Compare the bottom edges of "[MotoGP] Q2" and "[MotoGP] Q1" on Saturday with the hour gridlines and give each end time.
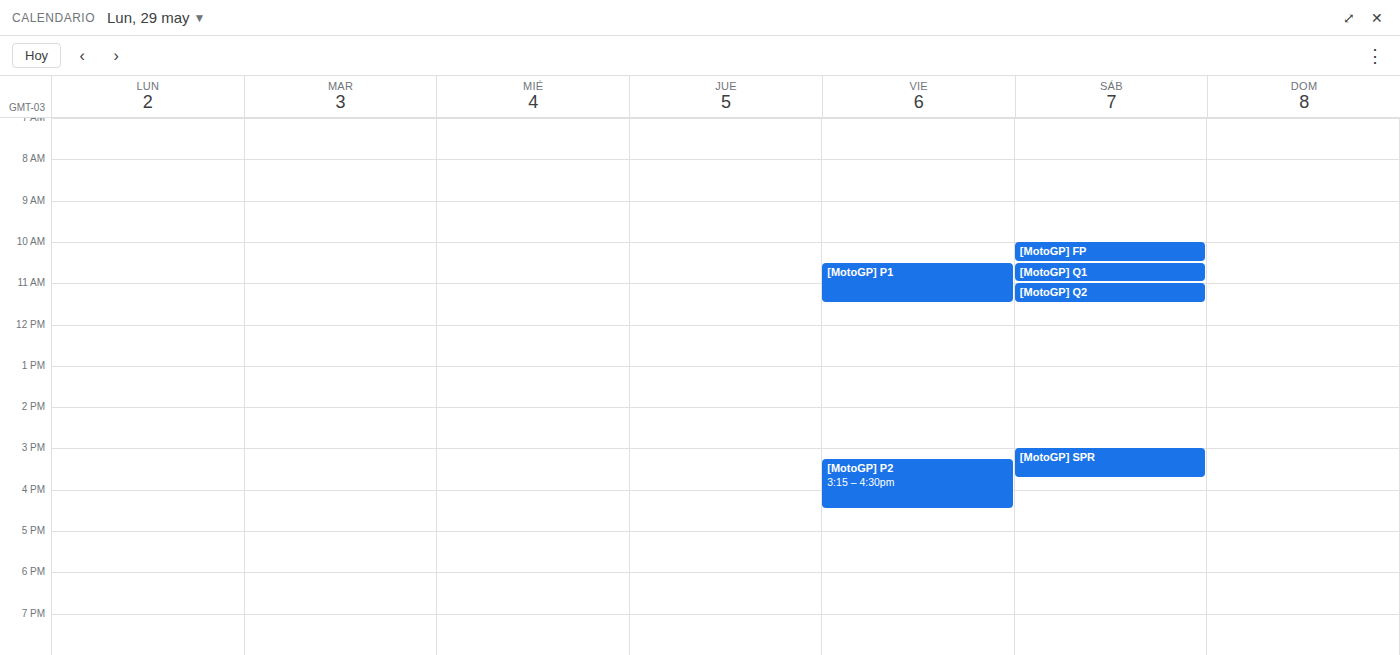
"[MotoGP] Q2": 11:30 AM, halfway between the 11 AM and 12 PM lines. "[MotoGP] Q1": 11:00 AM, exactly on the 11 AM line.